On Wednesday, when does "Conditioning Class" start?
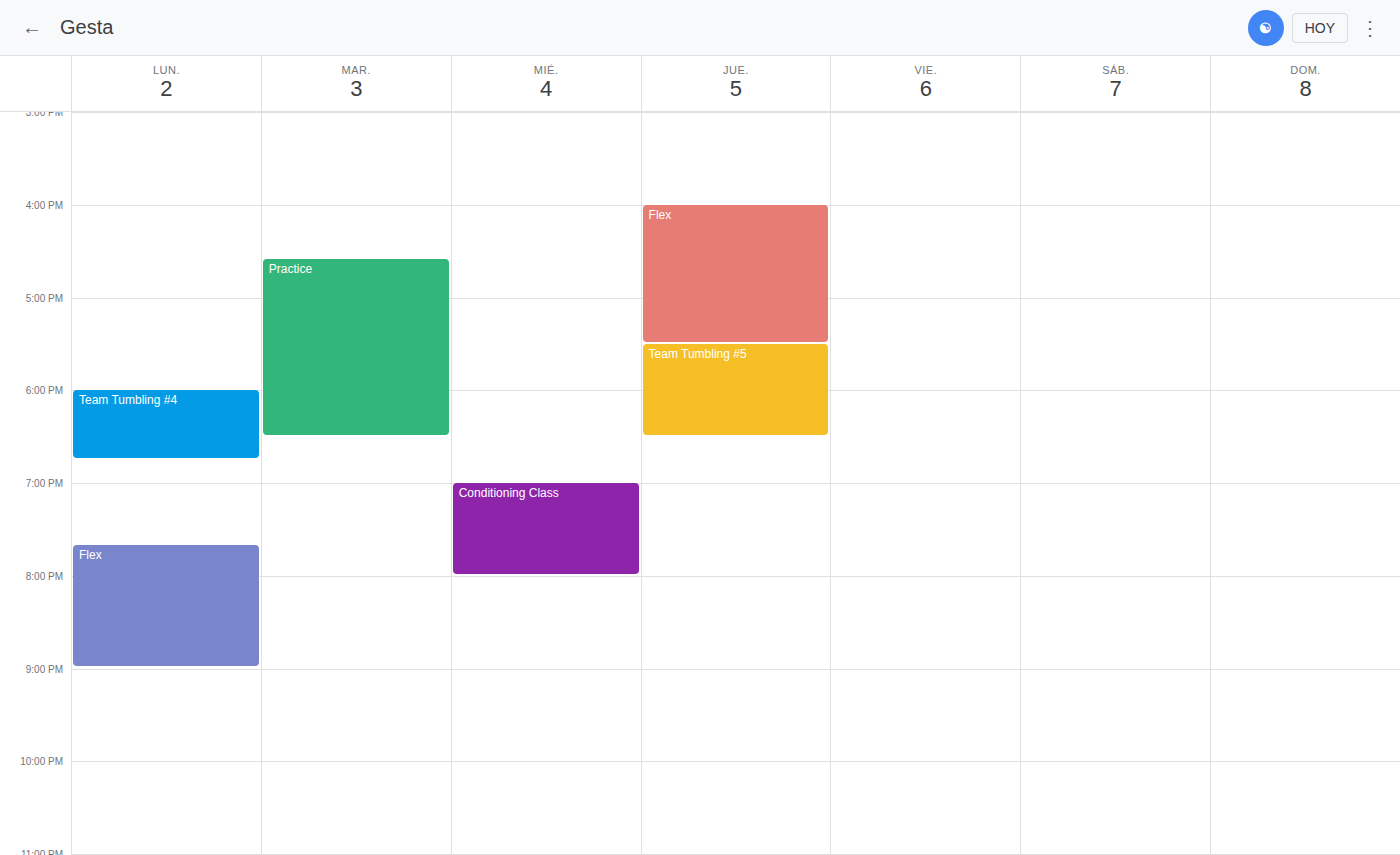
19:00